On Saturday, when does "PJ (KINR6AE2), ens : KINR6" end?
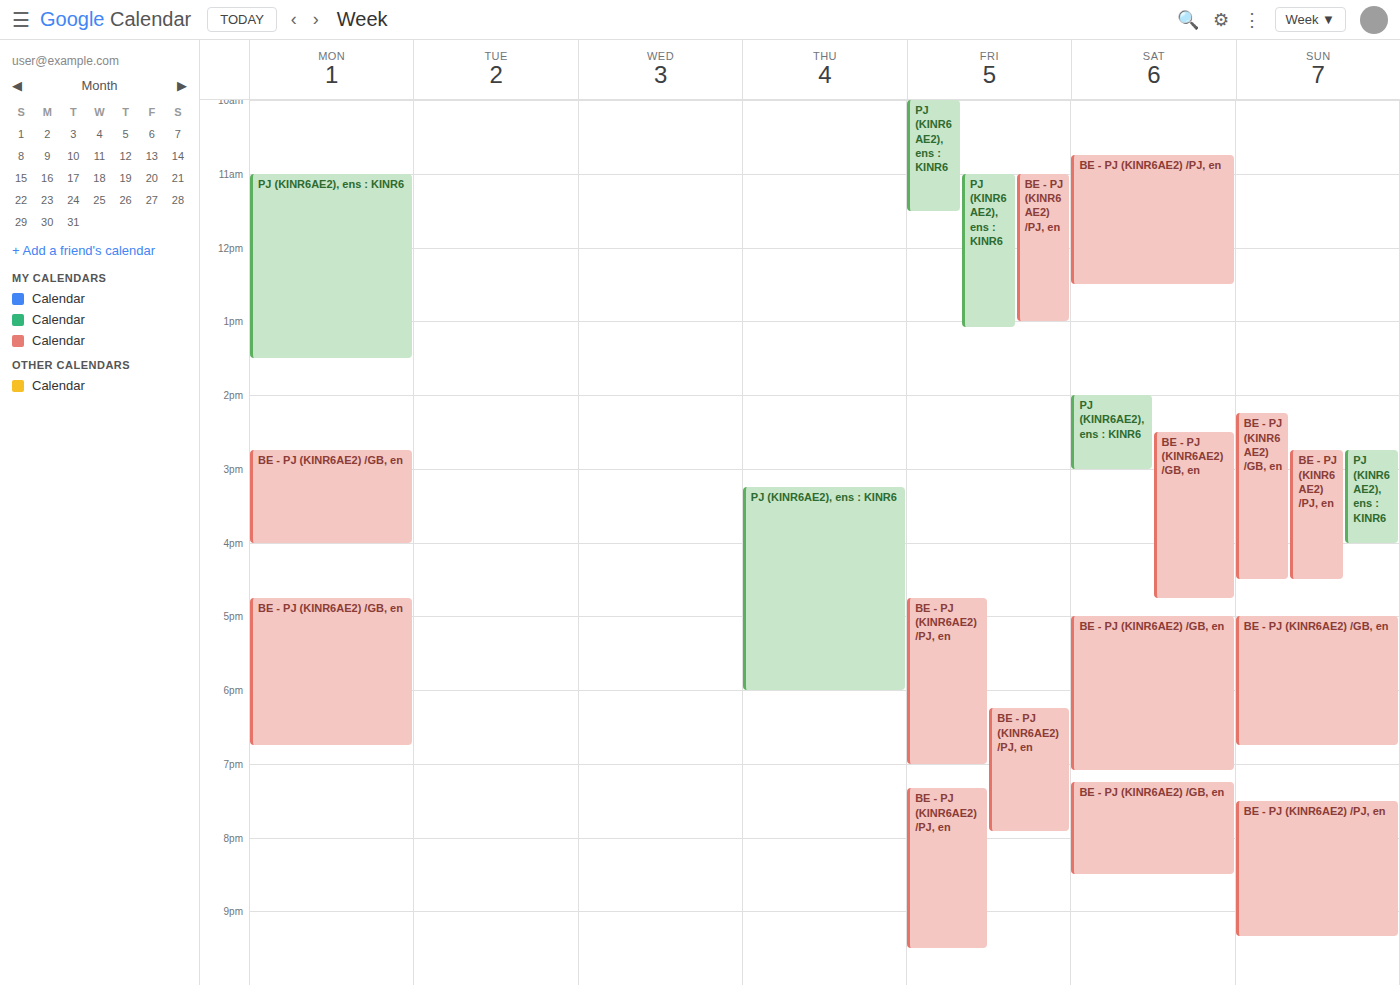
3:00 PM